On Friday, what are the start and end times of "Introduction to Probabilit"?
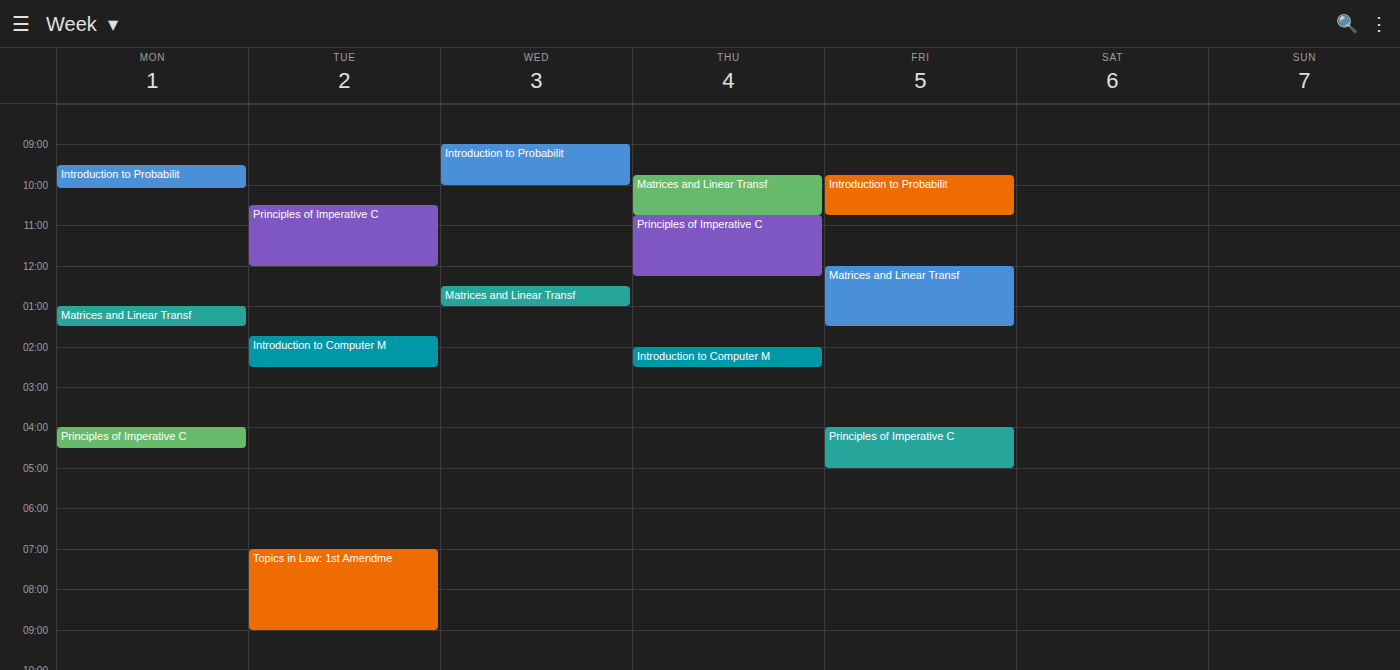
9:45 AM to 10:45 AM